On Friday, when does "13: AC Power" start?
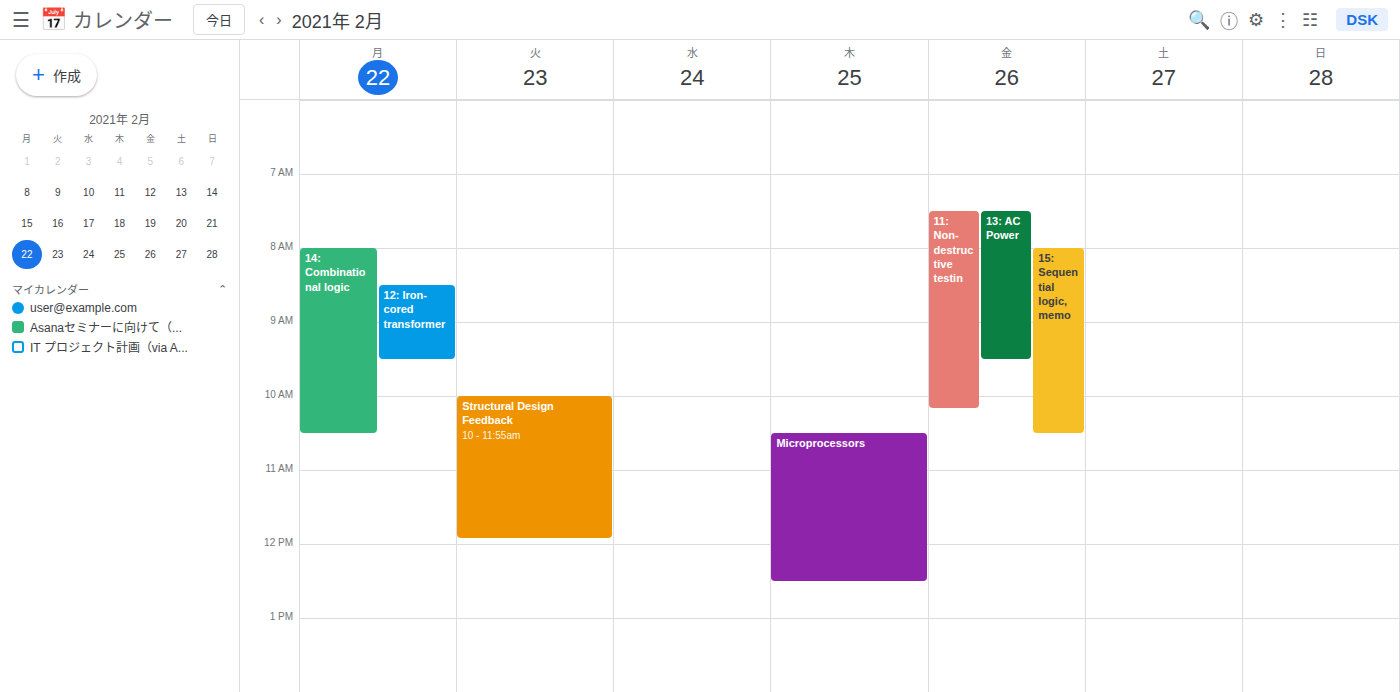
7:30 AM